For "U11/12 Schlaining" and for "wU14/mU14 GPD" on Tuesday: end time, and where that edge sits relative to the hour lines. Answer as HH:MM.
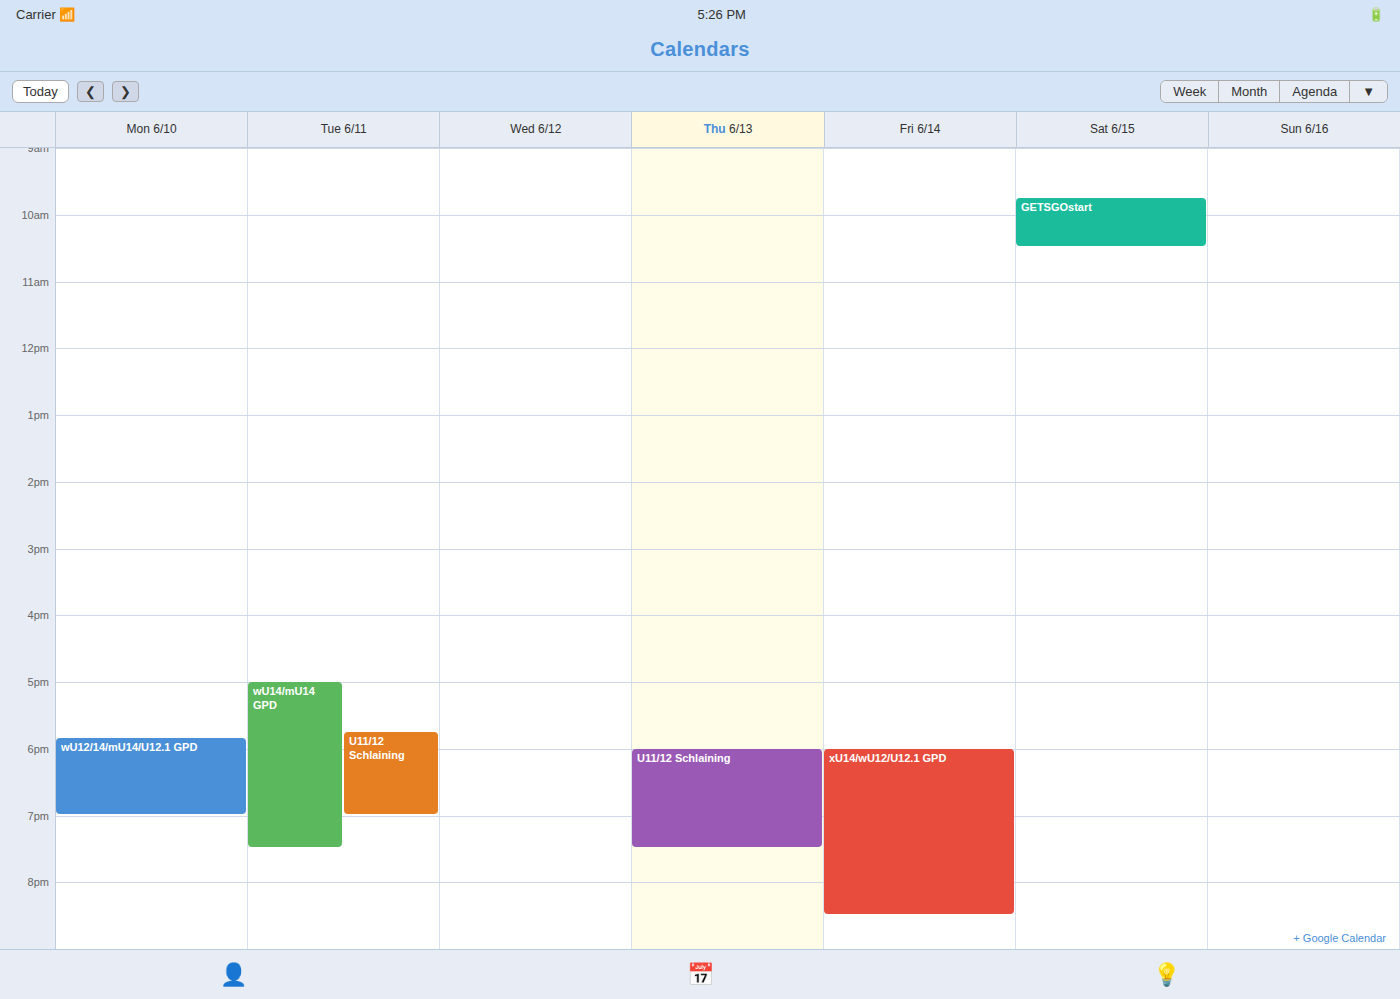
"U11/12 Schlaining": 19:00, exactly on the 19:00 line. "wU14/mU14 GPD": 19:30, halfway between the 19:00 and 20:00 lines.